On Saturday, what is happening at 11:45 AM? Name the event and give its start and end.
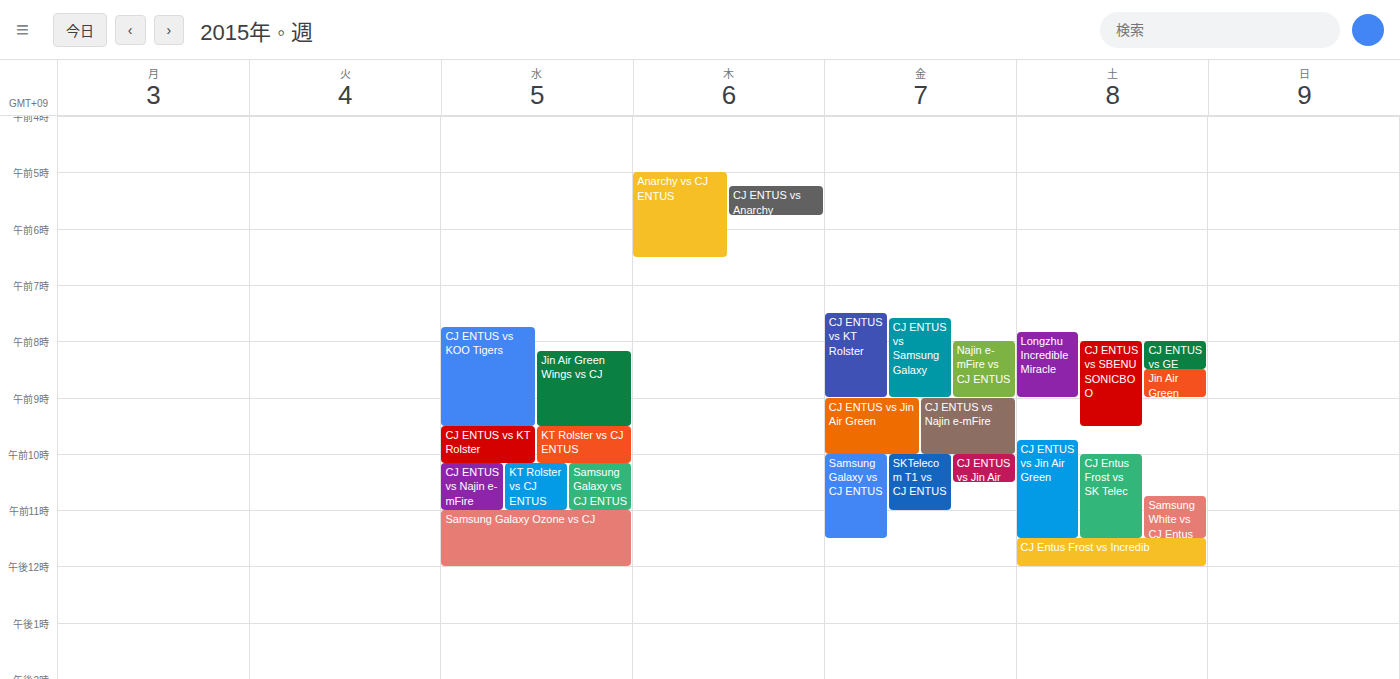
"CJ Entus Frost vs Incredib", 11:30 AM to 12:00 PM